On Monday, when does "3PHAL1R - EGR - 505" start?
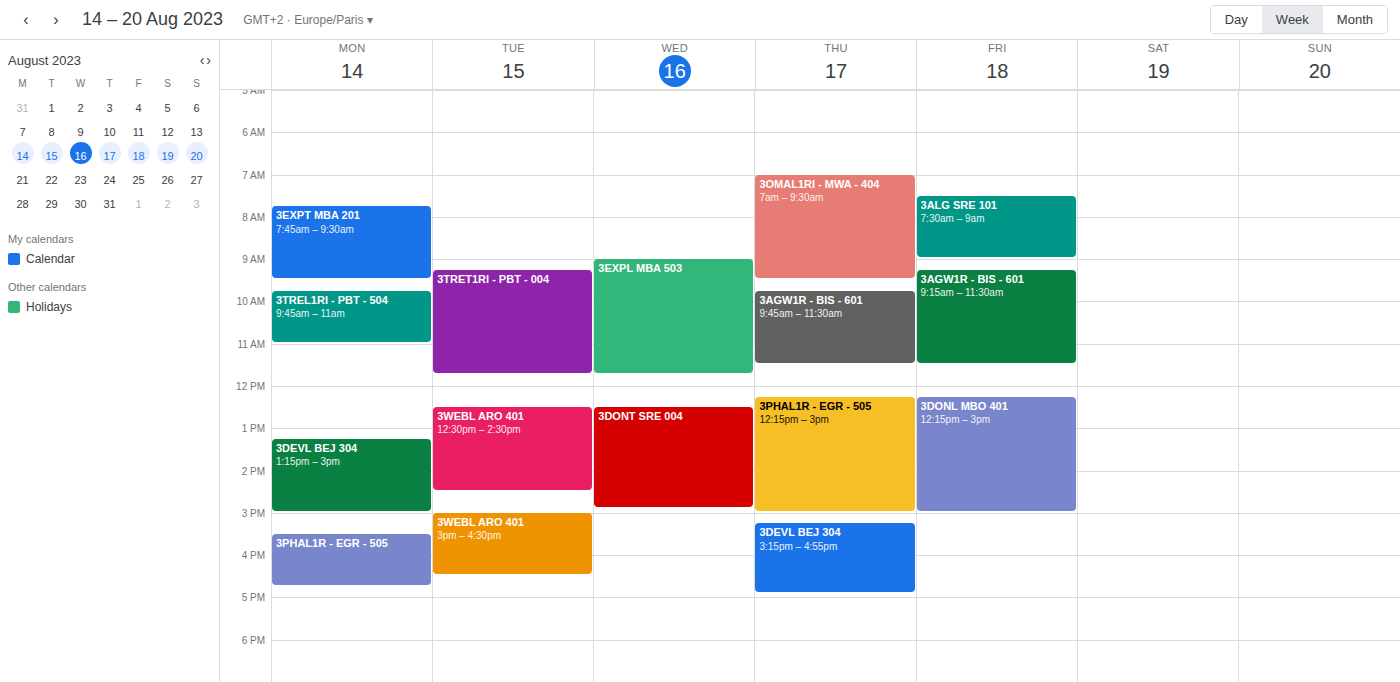
3:30 PM